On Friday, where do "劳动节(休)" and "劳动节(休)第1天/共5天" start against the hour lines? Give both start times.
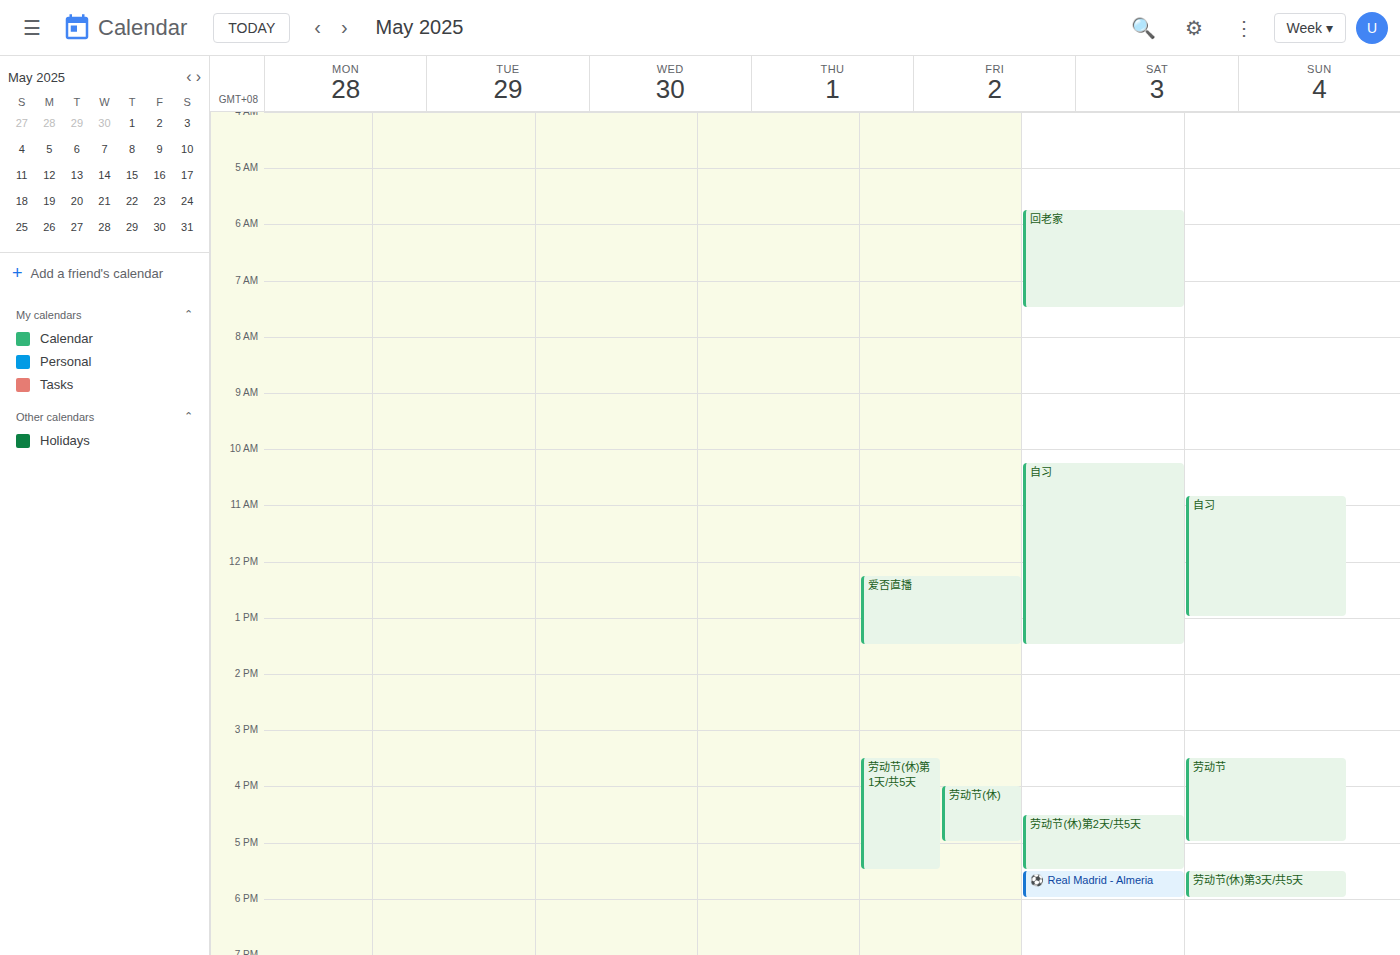
"劳动节(休)": 4:00 PM, exactly on the 4 PM line. "劳动节(休)第1天/共5天": 3:30 PM, halfway between the 3 PM and 4 PM lines.